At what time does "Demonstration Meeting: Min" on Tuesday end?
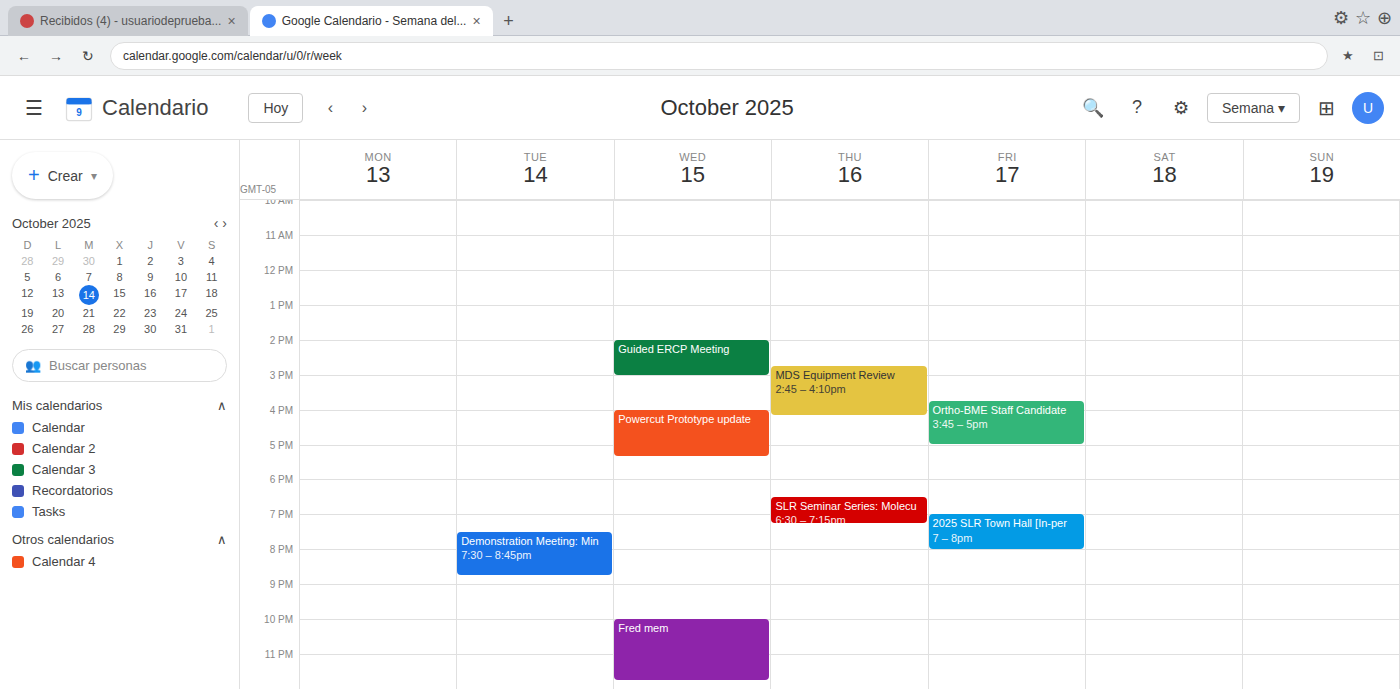
8:45 PM